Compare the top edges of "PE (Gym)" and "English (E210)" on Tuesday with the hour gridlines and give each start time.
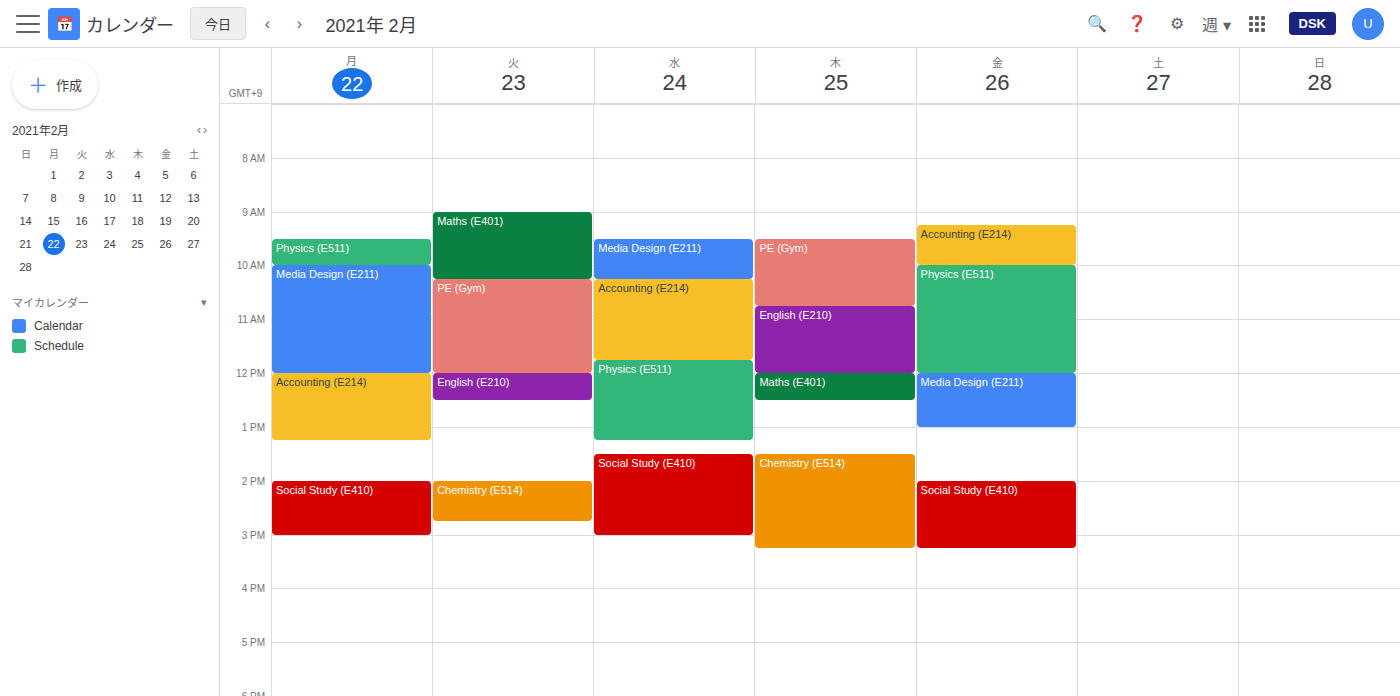
"PE (Gym)": 10:15 AM, neither: a quarter of the way from the 10 AM line to the 11 AM line. "English (E210)": 12:00 PM, exactly on the 12 PM line.